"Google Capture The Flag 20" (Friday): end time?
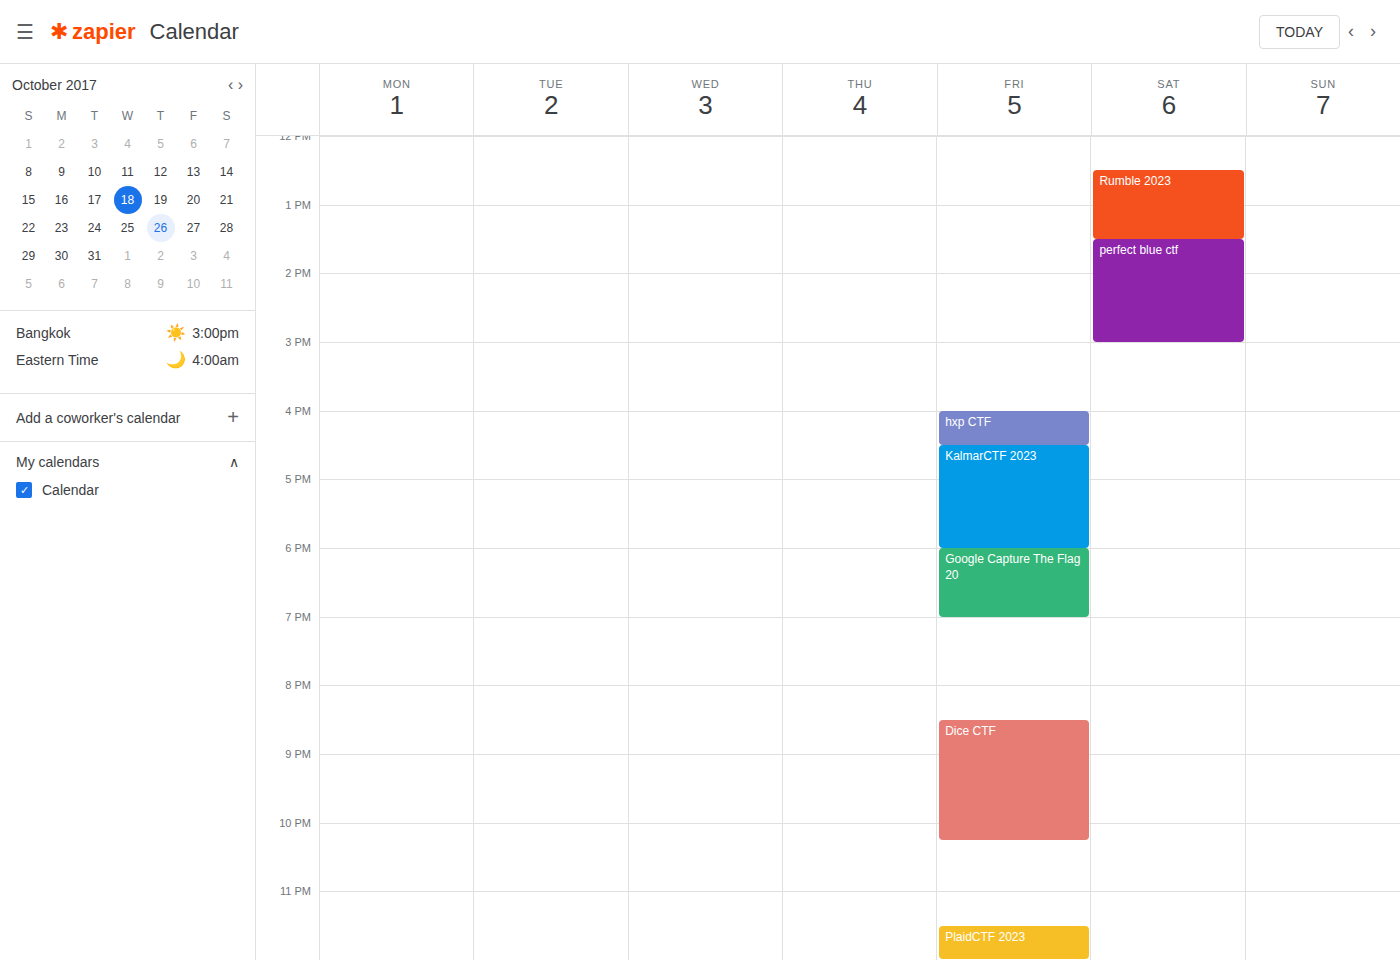
7:00 PM